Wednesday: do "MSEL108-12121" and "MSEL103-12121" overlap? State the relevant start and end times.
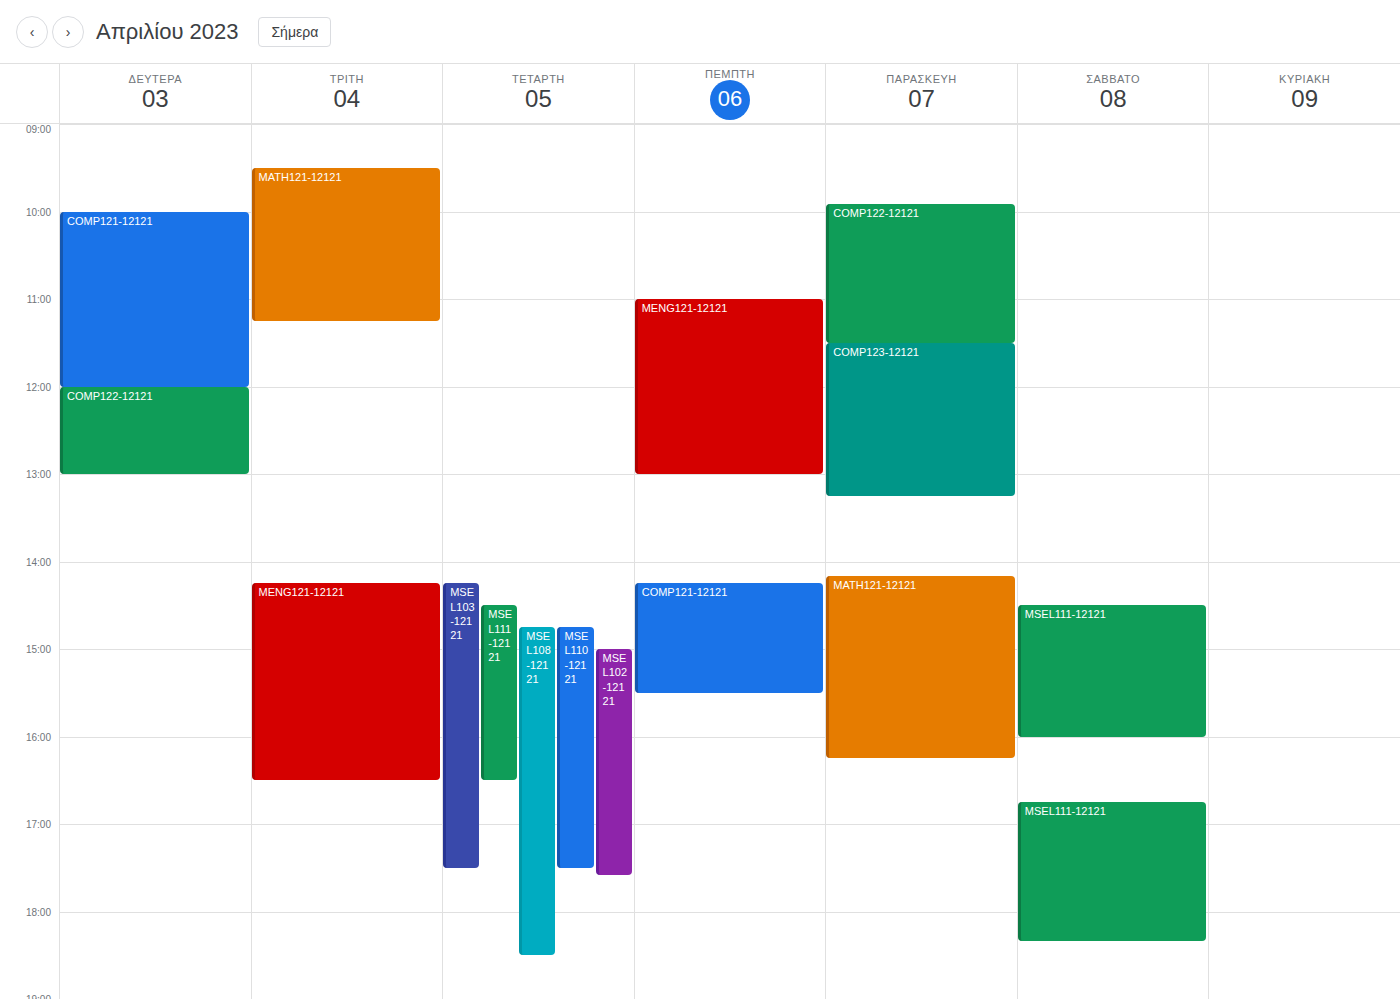
"MSEL108-12121" starts at 14:45, before "MSEL103-12121" ends at 17:30 -- they overlap.